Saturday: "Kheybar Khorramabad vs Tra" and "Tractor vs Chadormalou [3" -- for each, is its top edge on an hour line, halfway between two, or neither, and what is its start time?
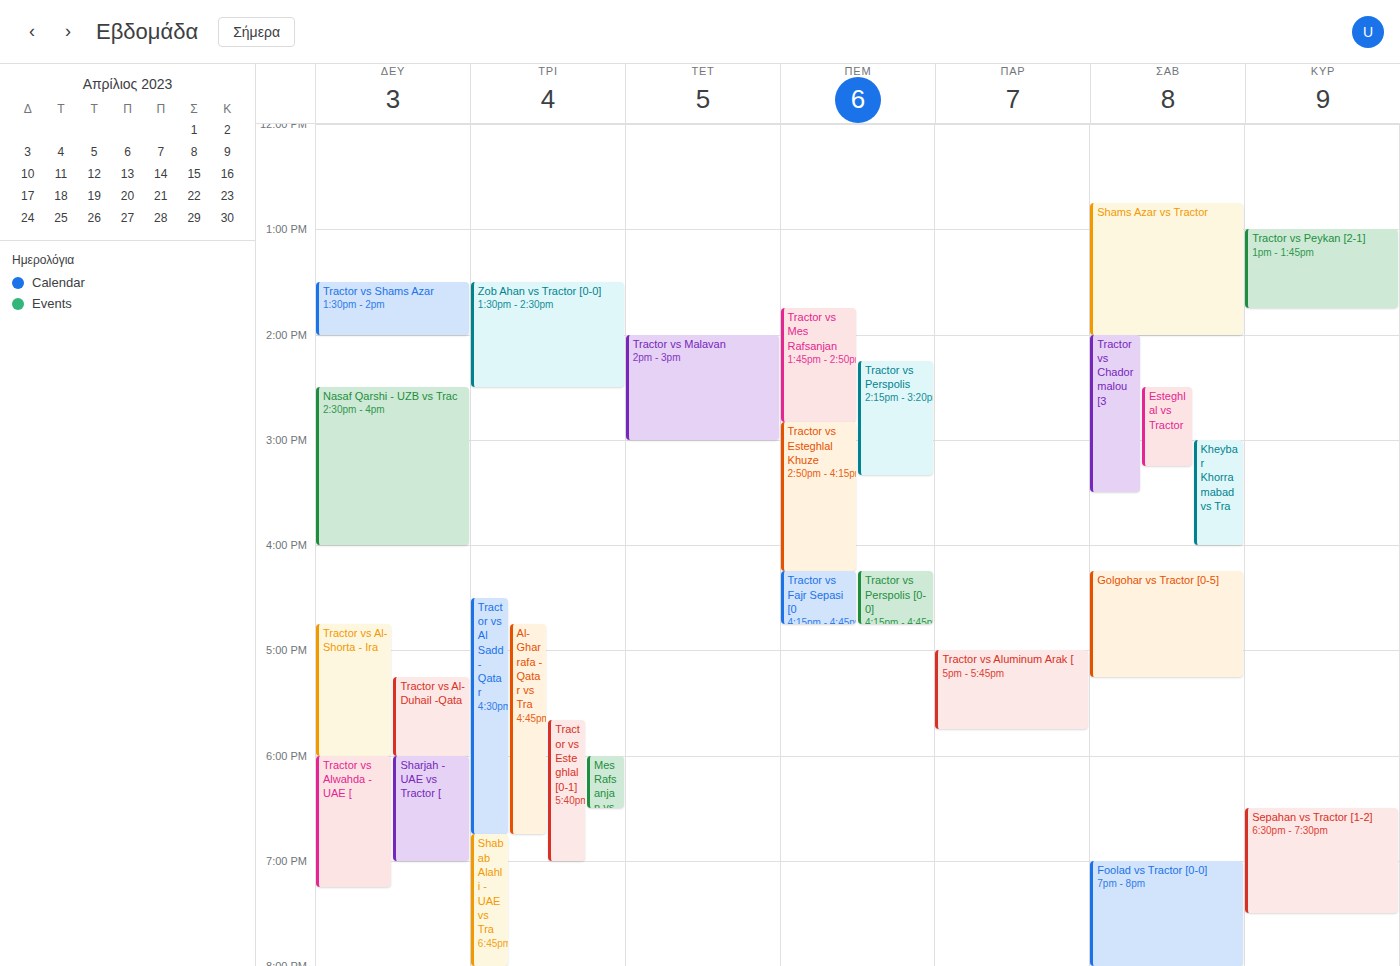
"Kheybar Khorramabad vs Tra": 3:00 PM, exactly on the 3 PM line. "Tractor vs Chadormalou [3": 2:00 PM, exactly on the 2 PM line.